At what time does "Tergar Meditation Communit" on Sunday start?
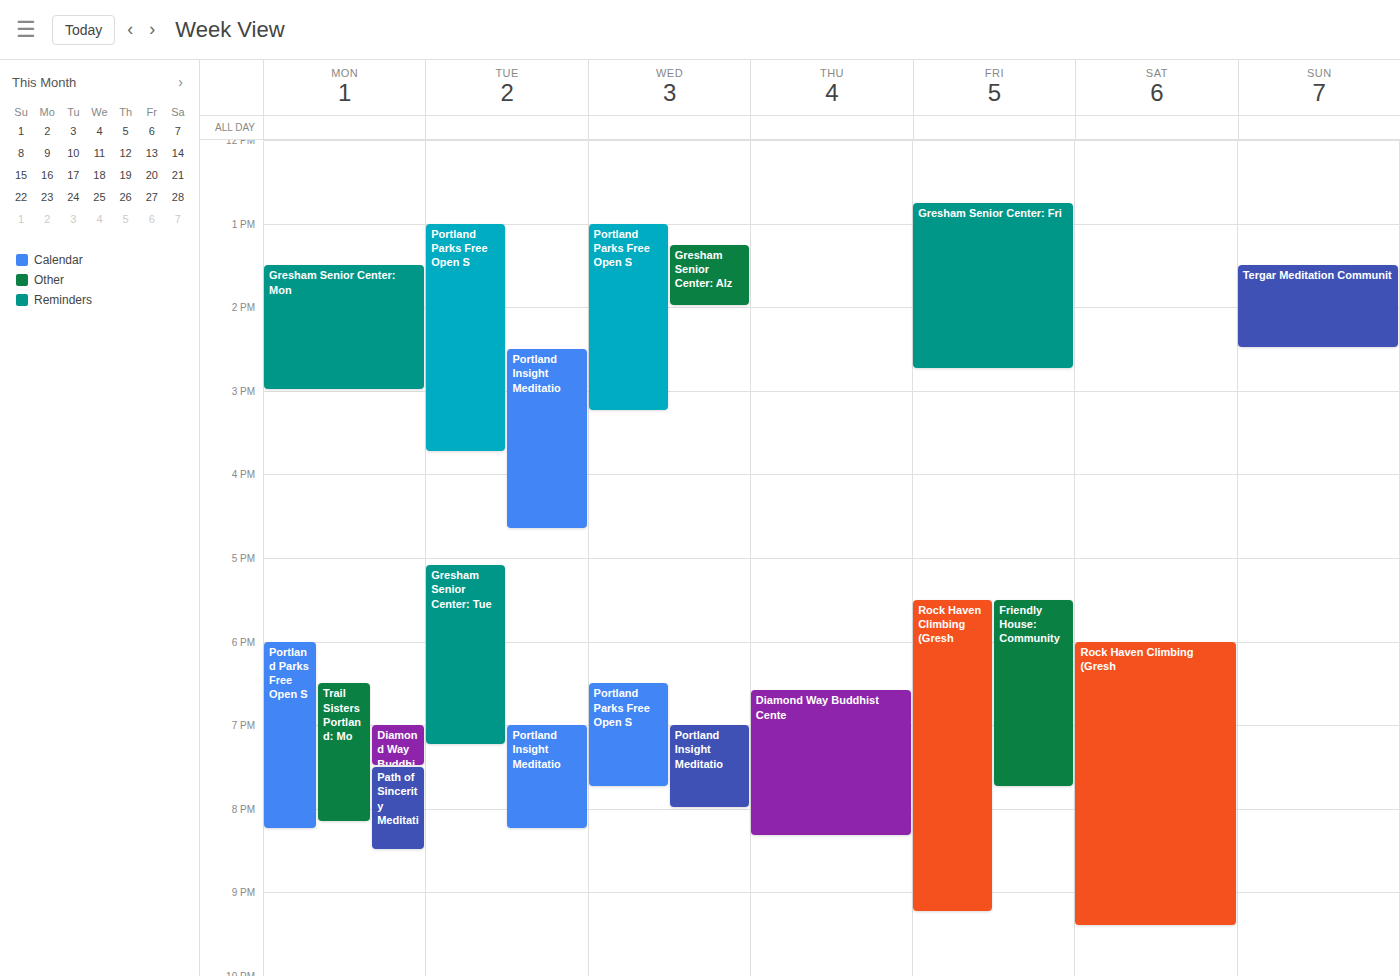
13:30